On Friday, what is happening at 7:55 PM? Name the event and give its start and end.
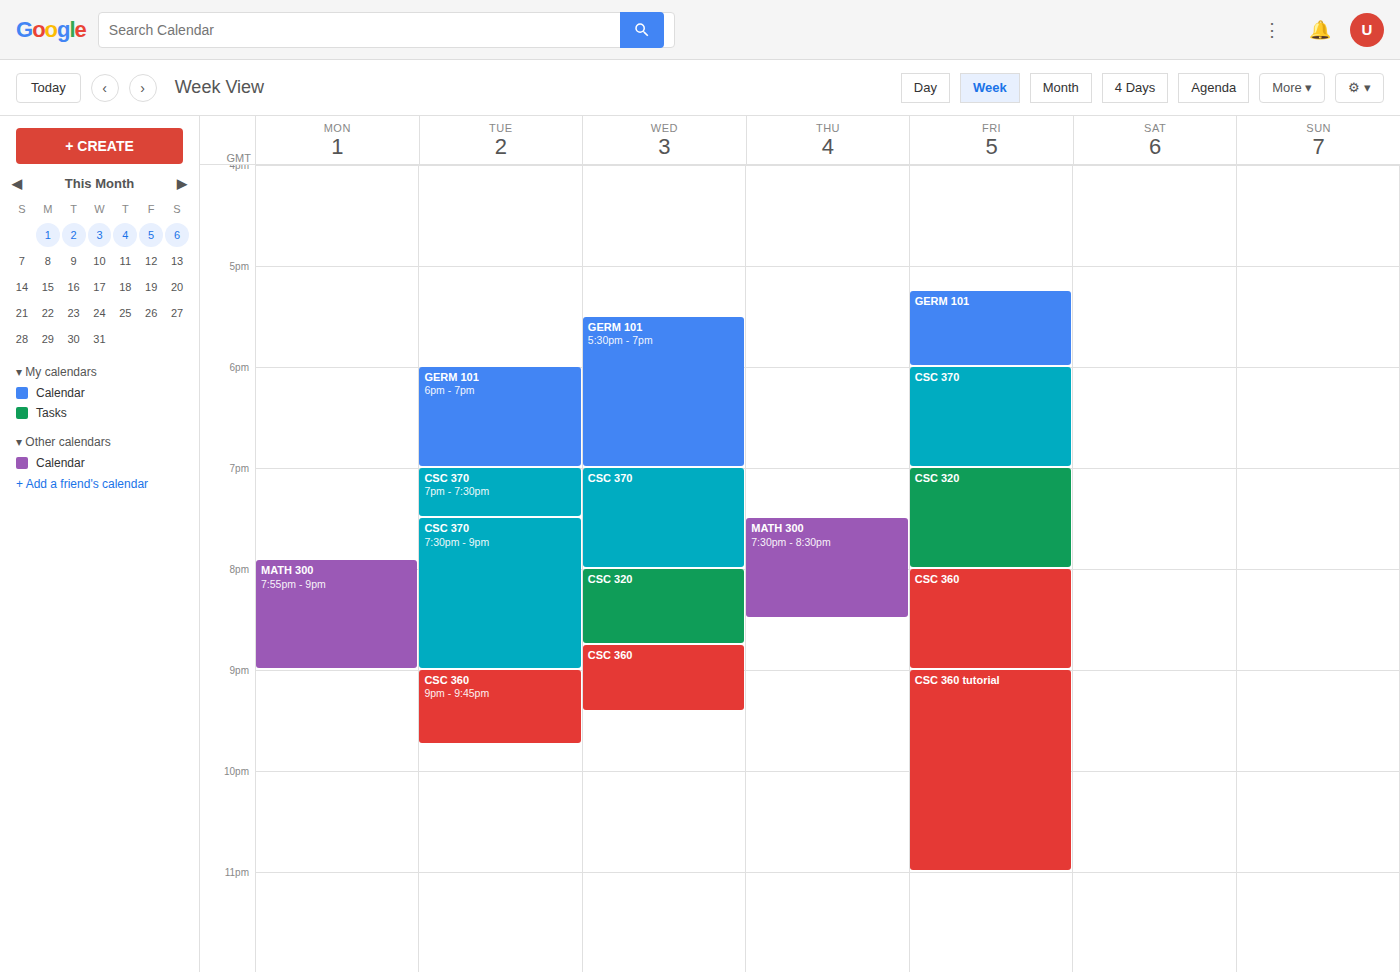
"CSC 320", 7:00 PM to 8:00 PM